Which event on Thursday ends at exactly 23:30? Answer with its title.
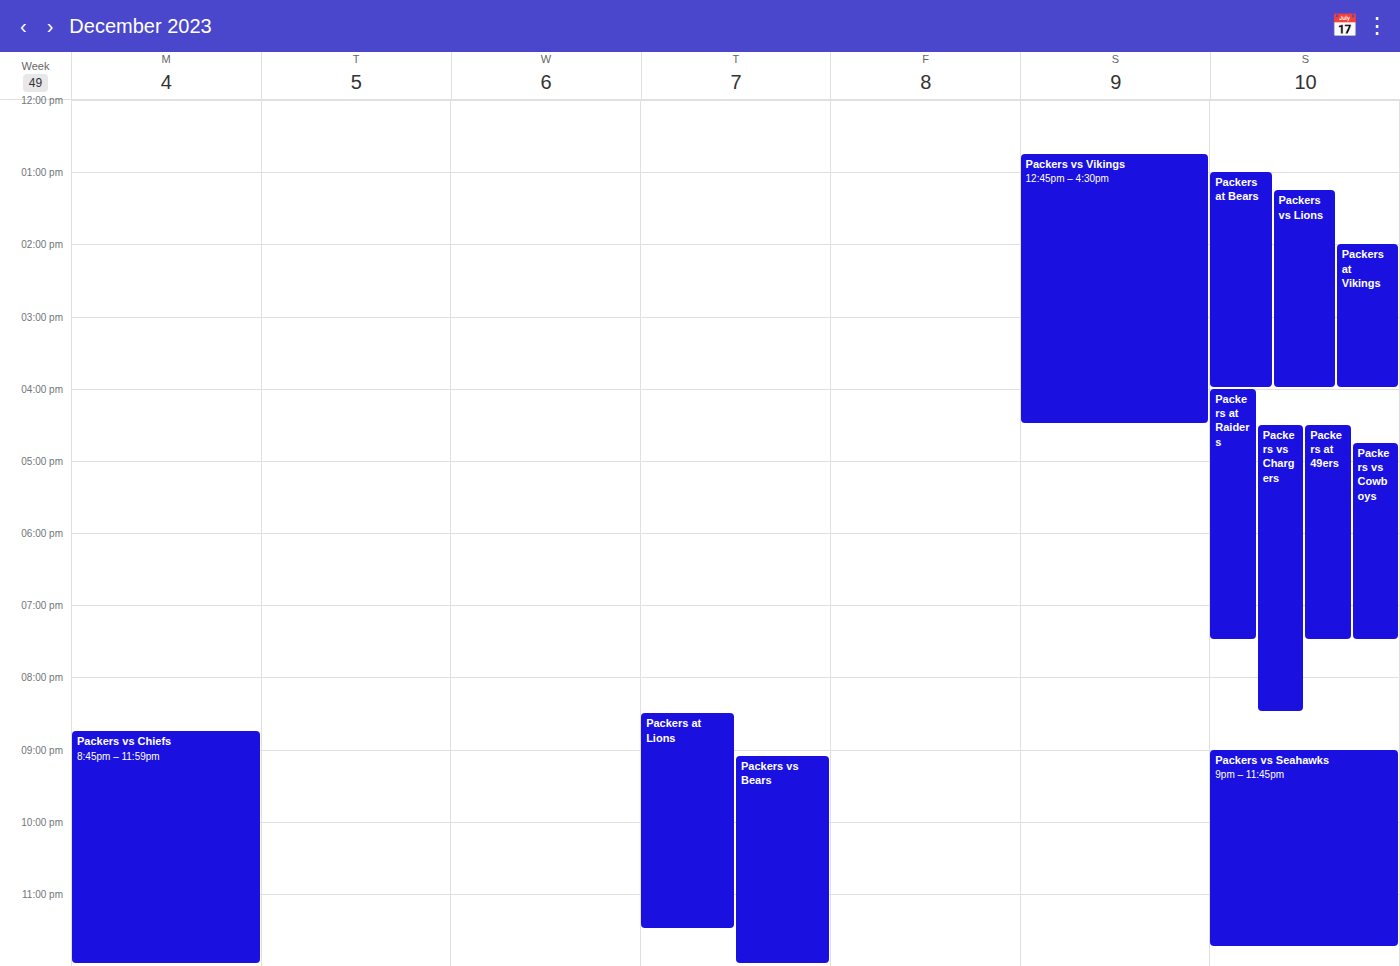
"Packers at Lions"